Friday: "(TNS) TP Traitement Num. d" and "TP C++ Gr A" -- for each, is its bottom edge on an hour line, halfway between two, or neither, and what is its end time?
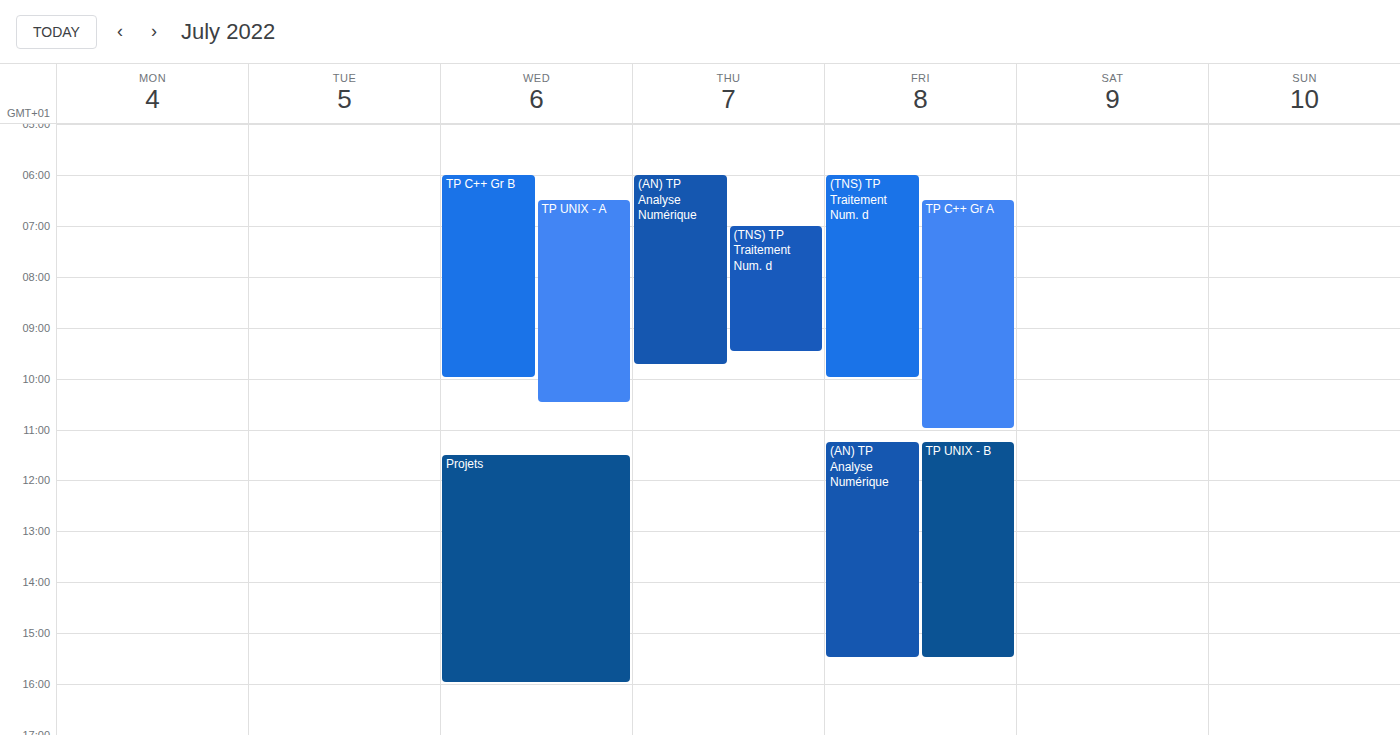
"(TNS) TP Traitement Num. d": 10:00 AM, exactly on the 10 AM line. "TP C++ Gr A": 11:00 AM, exactly on the 11 AM line.